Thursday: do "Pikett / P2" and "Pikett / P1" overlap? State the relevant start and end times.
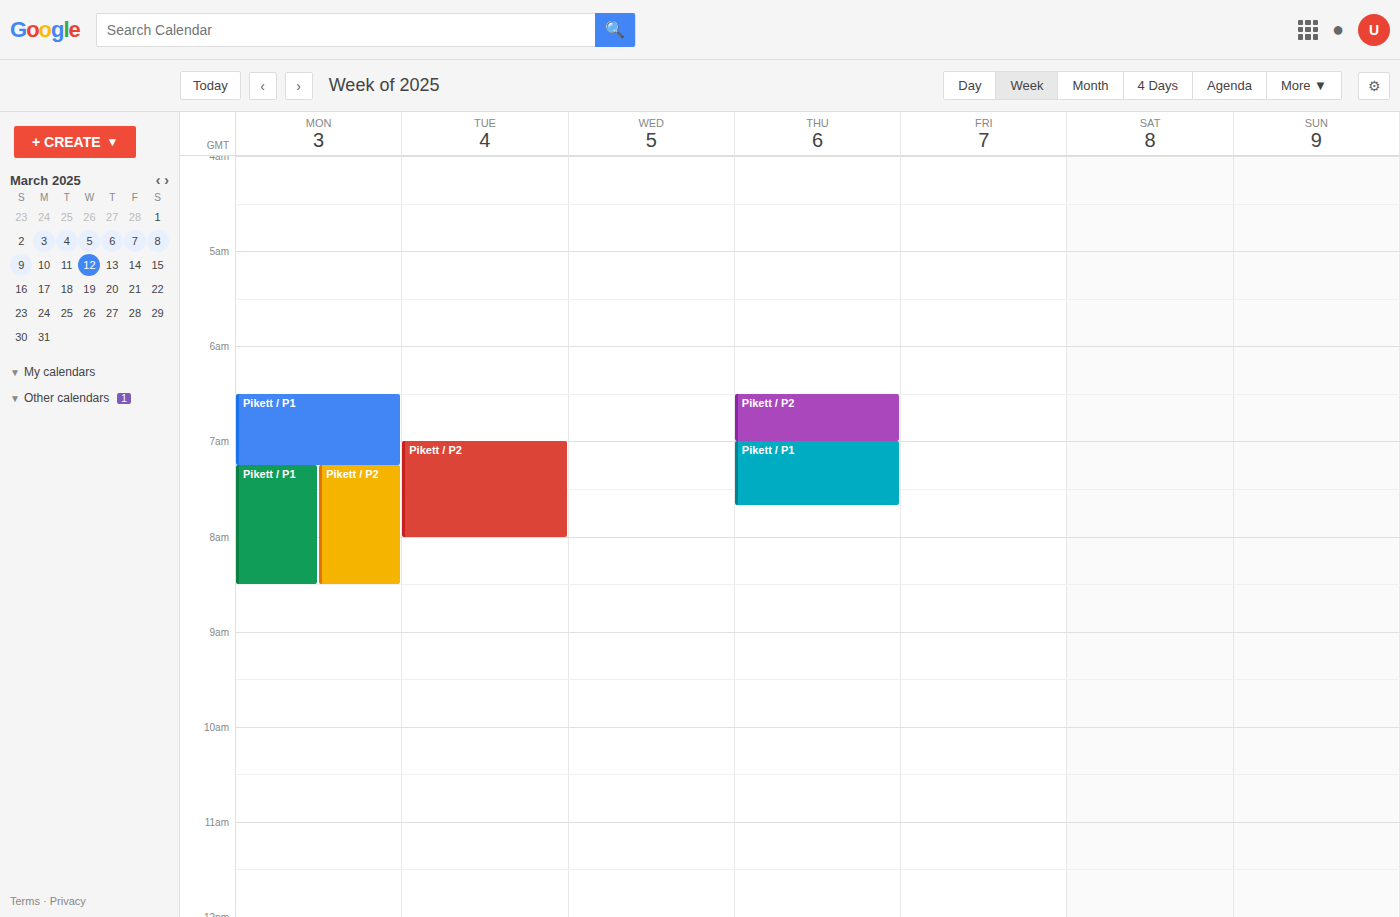
"Pikett / P2" ends at 7:00 AM, exactly when "Pikett / P1" starts -- they touch but do not overlap.